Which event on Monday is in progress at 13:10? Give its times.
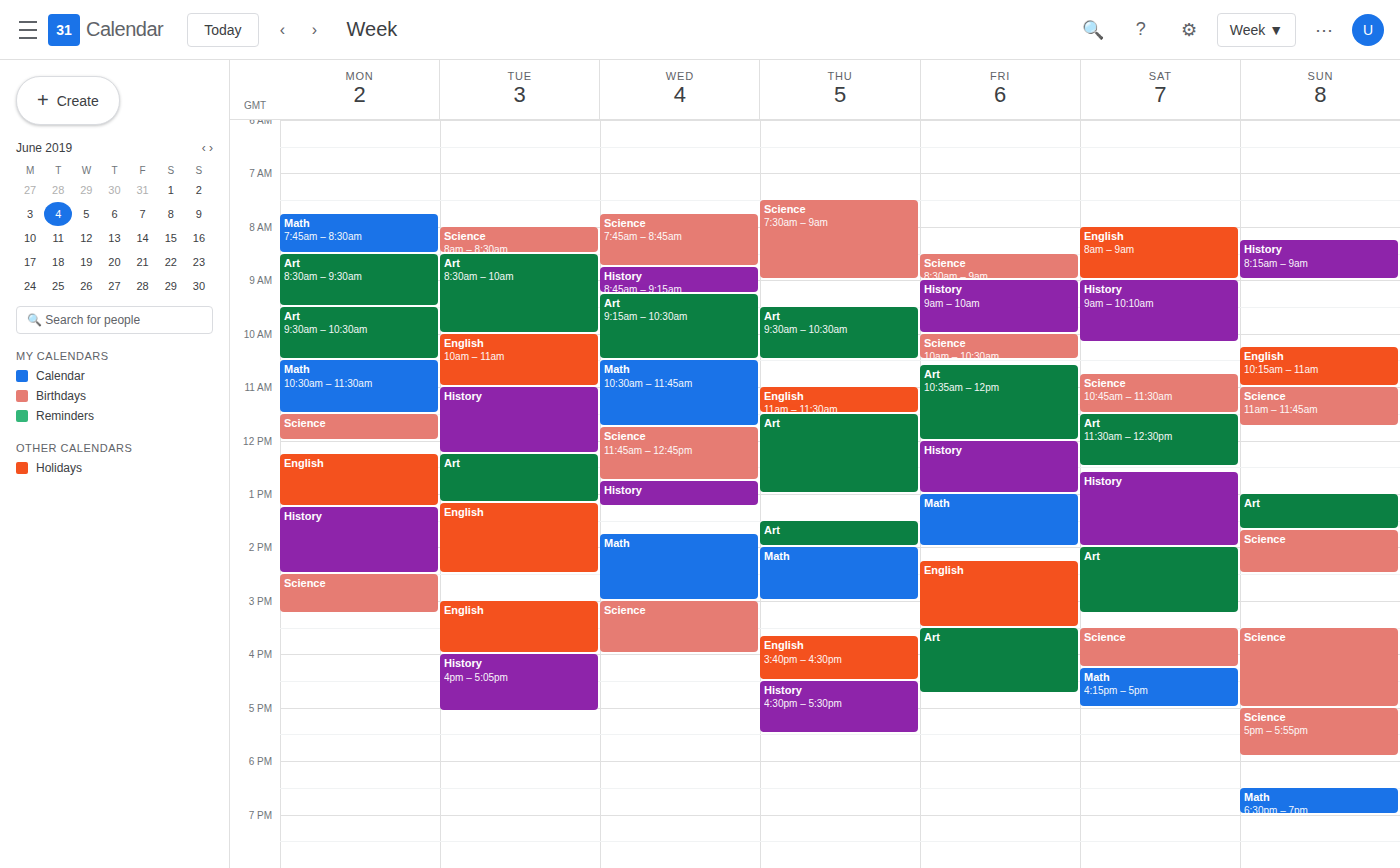
"English", 12:15 to 13:15